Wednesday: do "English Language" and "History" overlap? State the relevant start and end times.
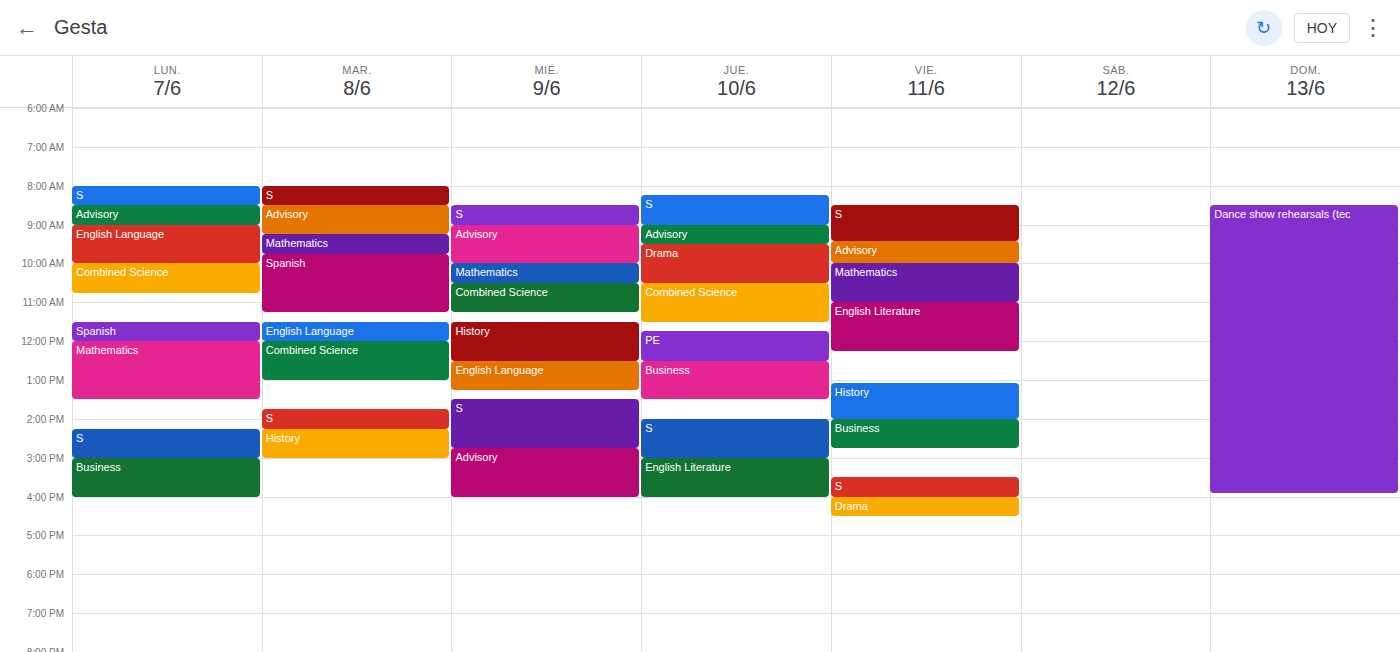
"History" ends at 12:30 PM, exactly when "English Language" starts -- they touch but do not overlap.